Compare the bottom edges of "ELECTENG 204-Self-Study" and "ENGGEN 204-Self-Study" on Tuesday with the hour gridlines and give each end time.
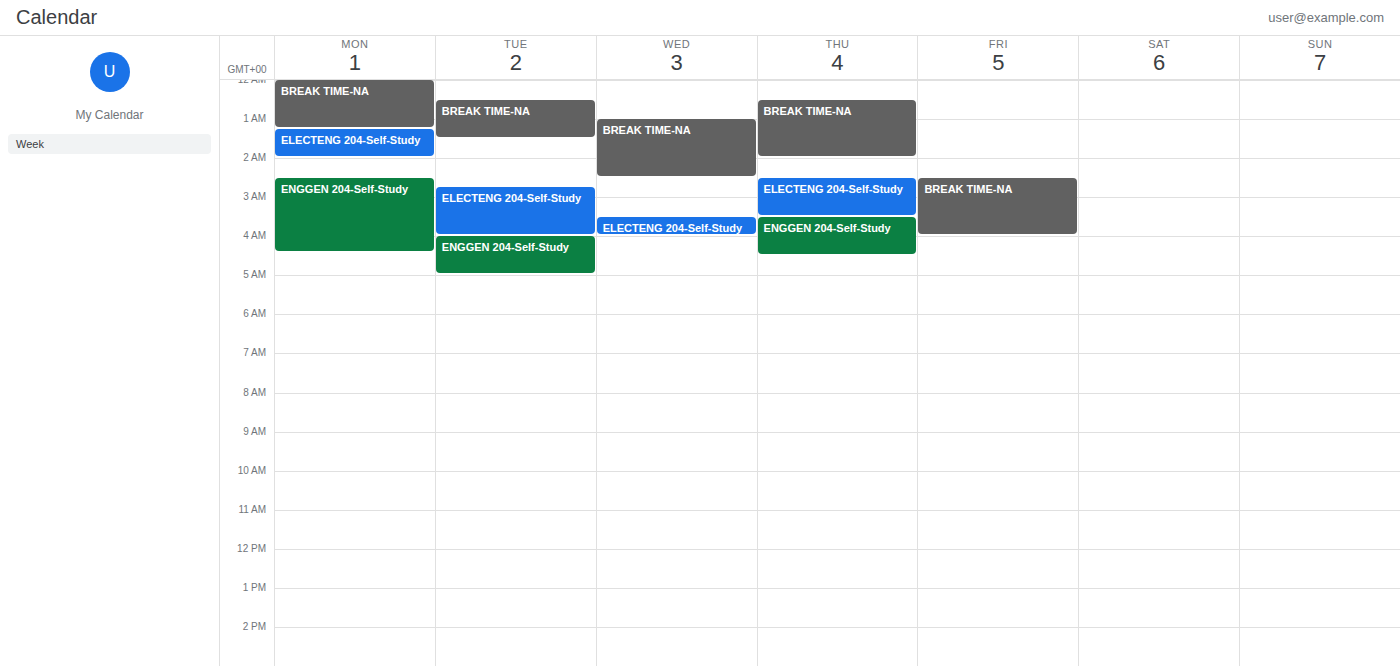
"ELECTENG 204-Self-Study": 04:00, exactly on the 04:00 line. "ENGGEN 204-Self-Study": 05:00, exactly on the 05:00 line.